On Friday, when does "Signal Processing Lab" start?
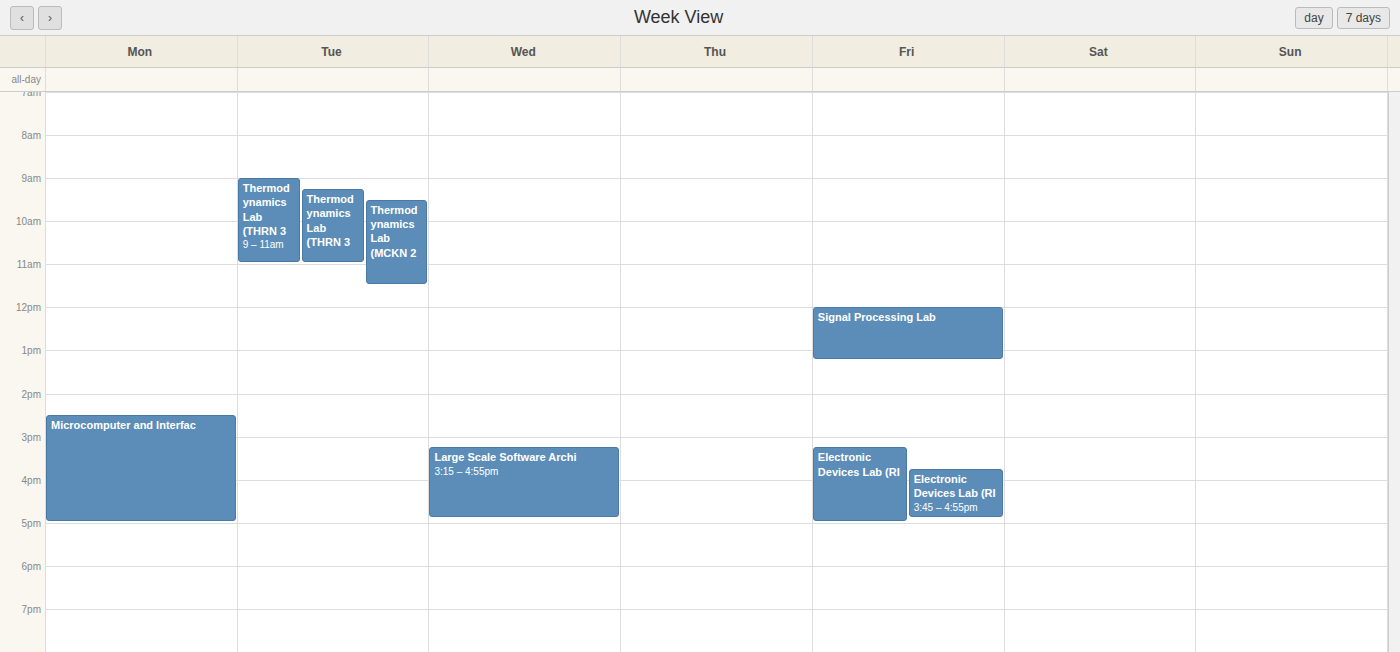
12:00 PM